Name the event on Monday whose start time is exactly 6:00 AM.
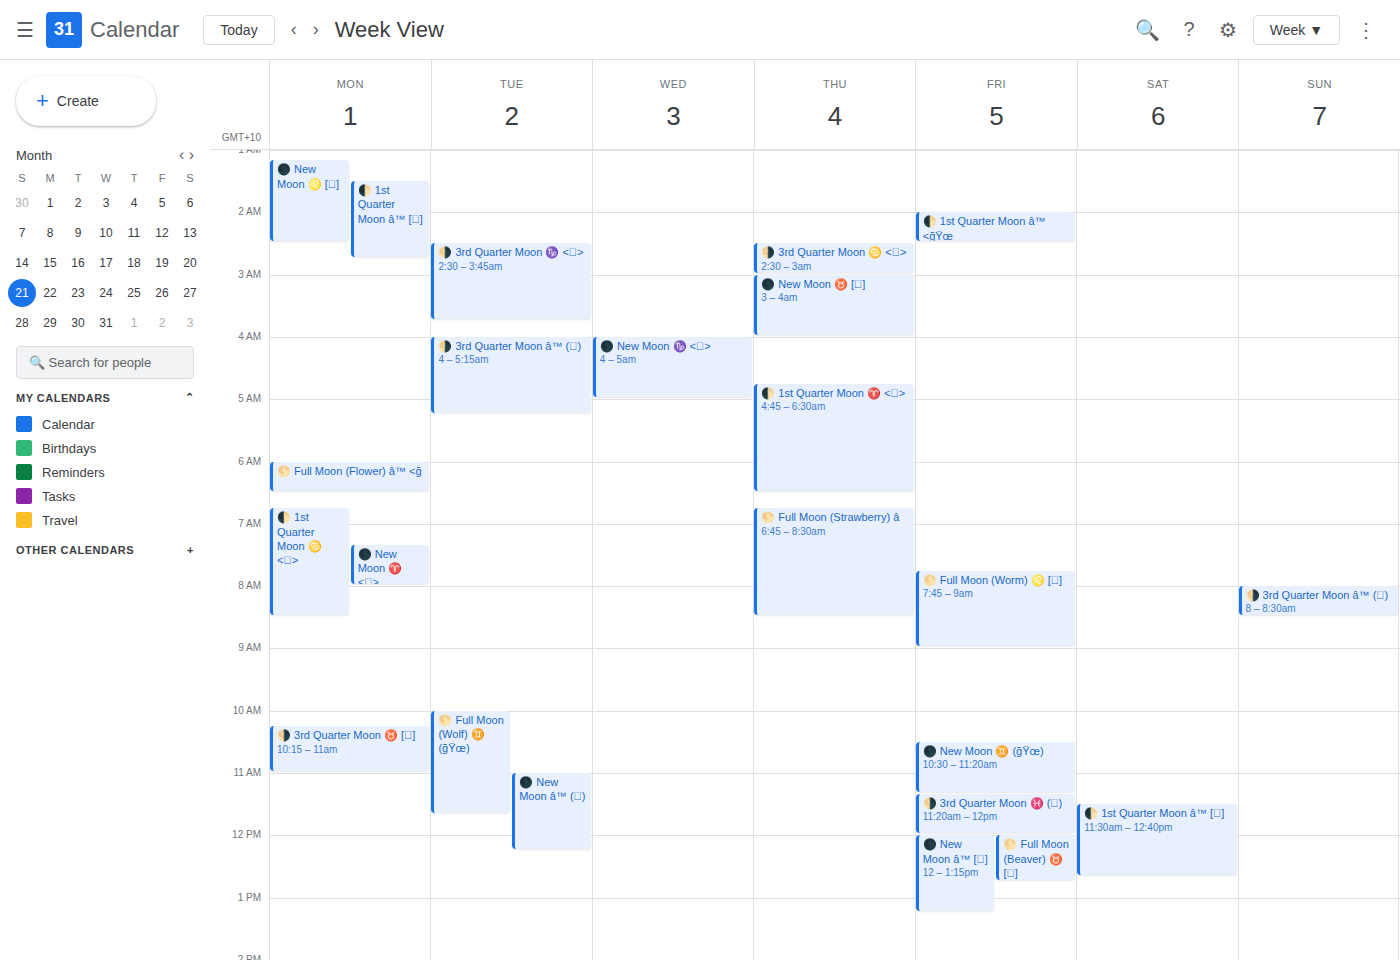
"🌕 Full Moon (Flower) â™ <ğ"